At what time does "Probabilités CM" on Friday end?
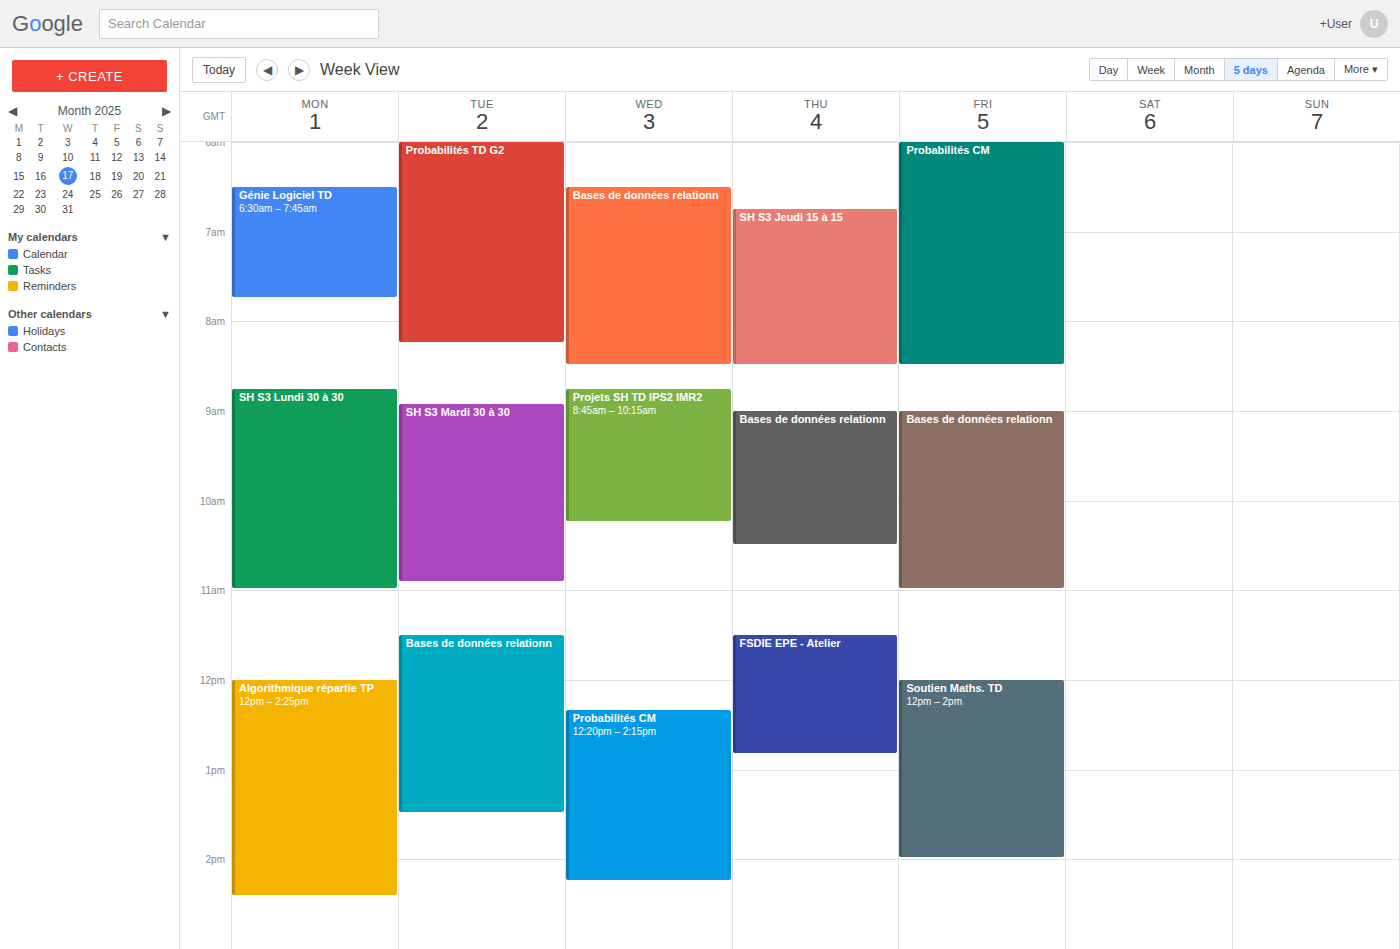
8:30 AM